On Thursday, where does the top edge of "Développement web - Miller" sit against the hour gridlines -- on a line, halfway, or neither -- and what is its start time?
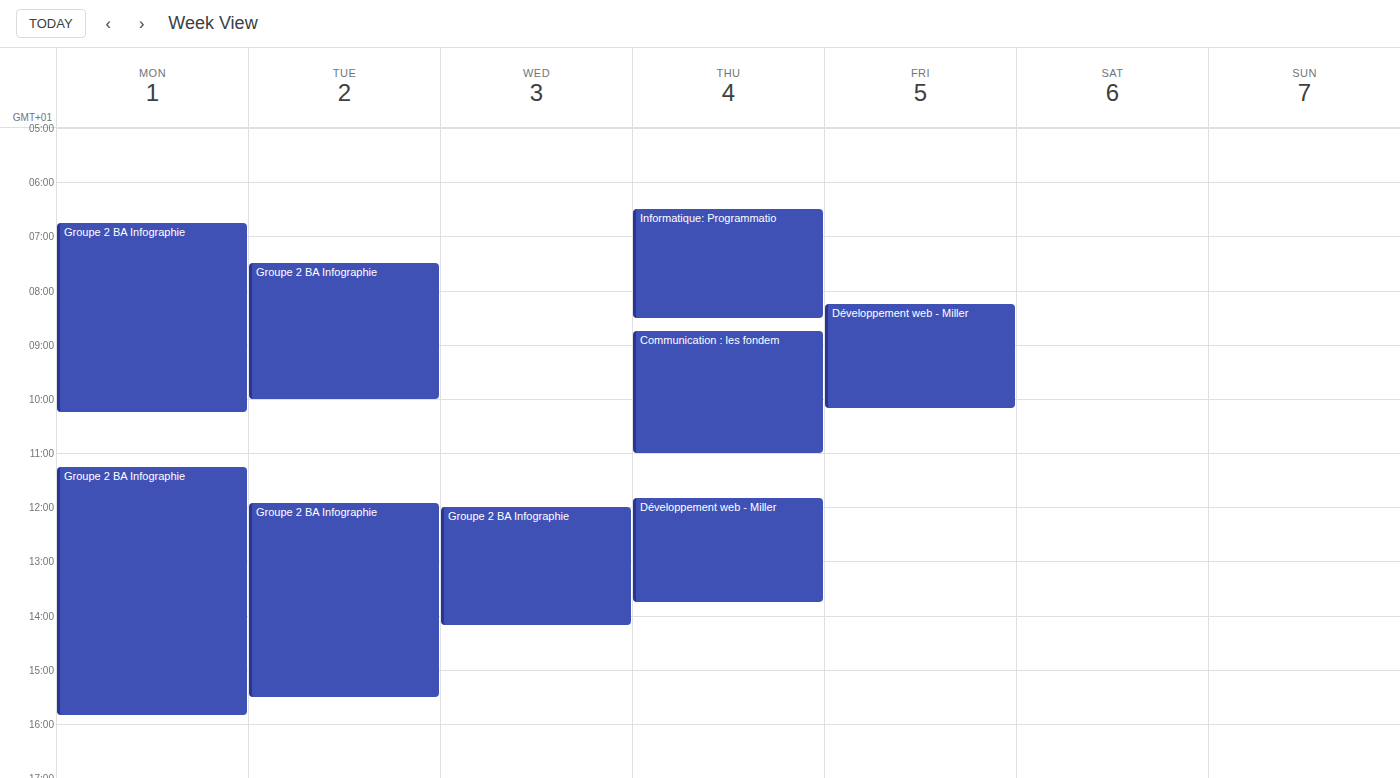
11:50 AM -- neither: 50 minutes below the 11 AM line and 10 minutes above the 12 PM line.